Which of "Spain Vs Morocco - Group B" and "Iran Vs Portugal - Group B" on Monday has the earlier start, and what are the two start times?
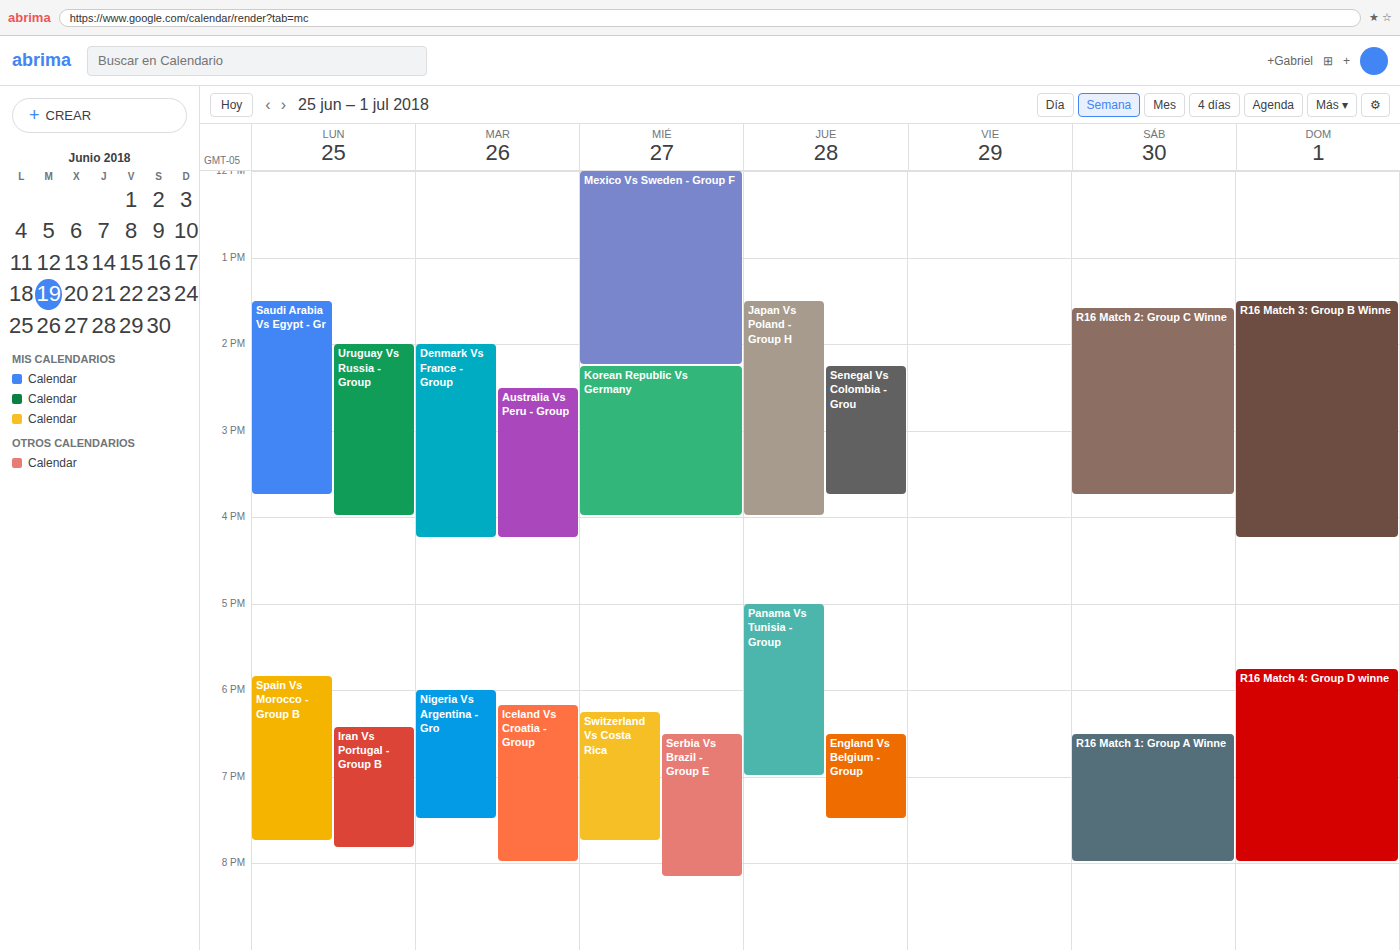
"Spain Vs Morocco - Group B" 17:50; "Iran Vs Portugal - Group B" 18:25.